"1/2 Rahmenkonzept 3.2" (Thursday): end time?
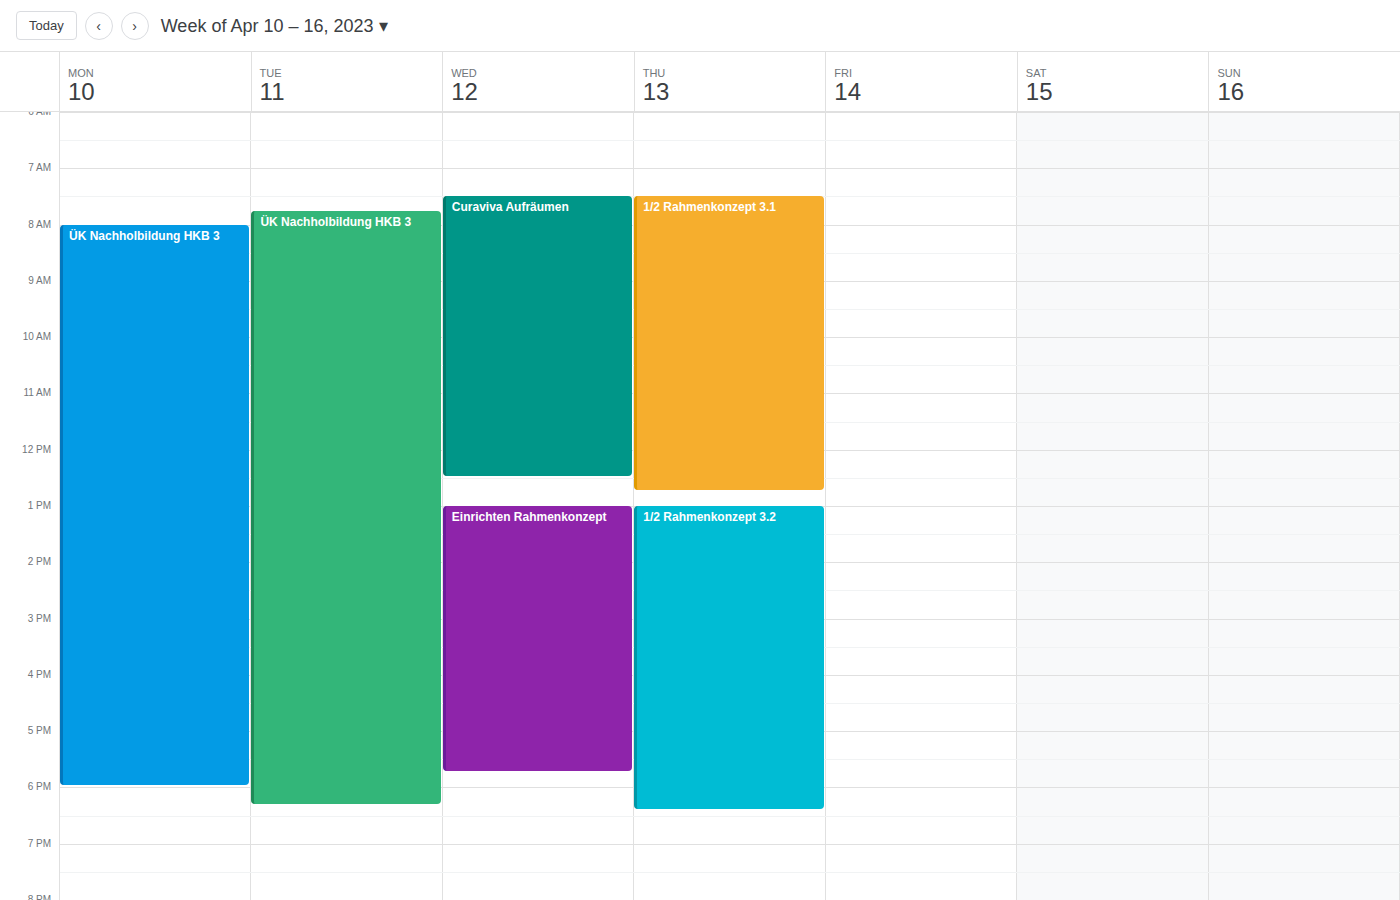
6:25 PM